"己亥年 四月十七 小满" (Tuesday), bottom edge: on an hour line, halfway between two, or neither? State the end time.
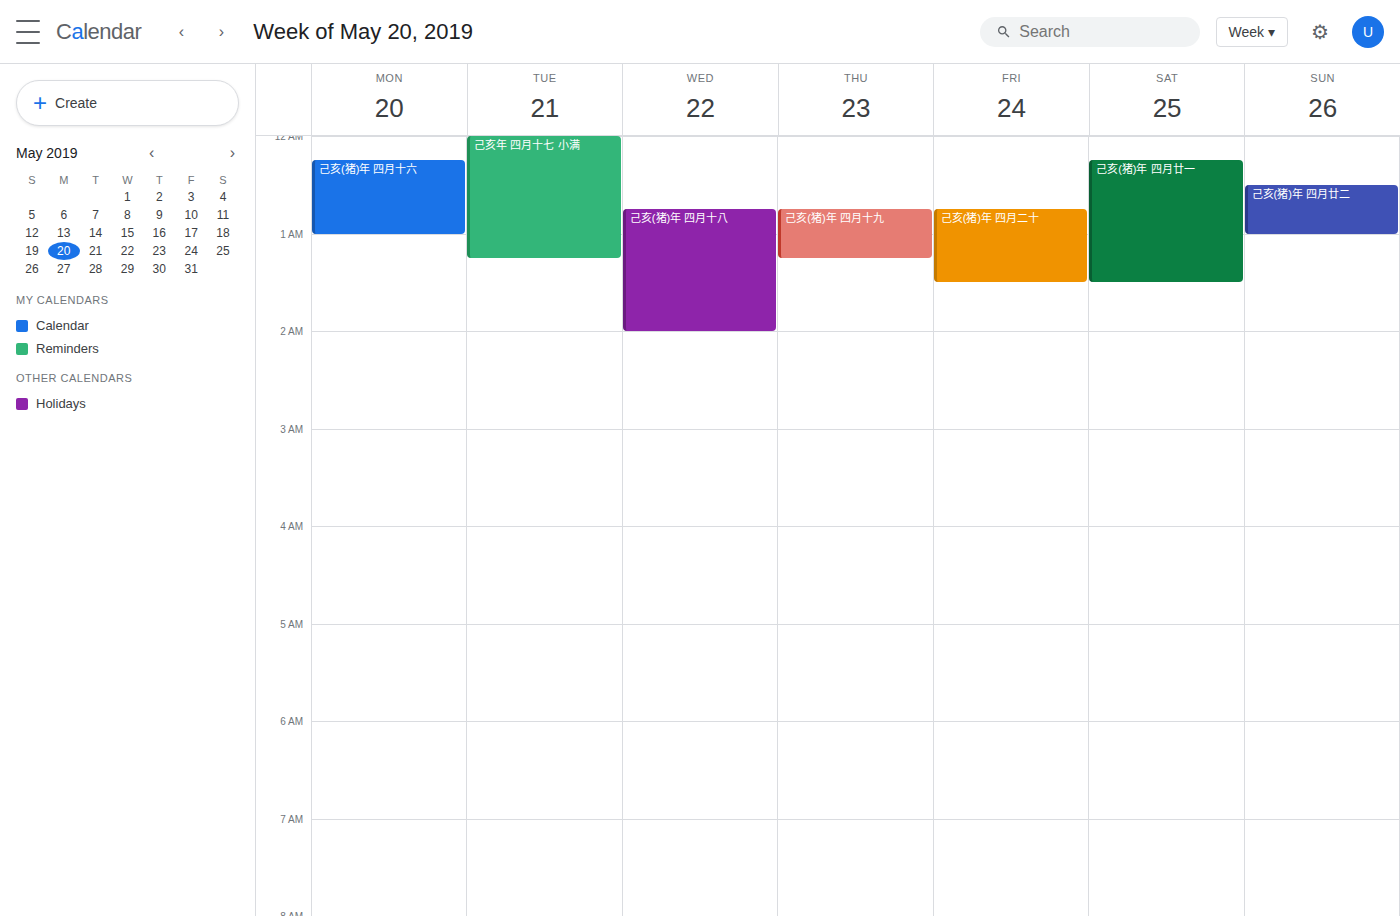
01:15 -- neither: a quarter of the way from the 01:00 line to the 02:00 line.